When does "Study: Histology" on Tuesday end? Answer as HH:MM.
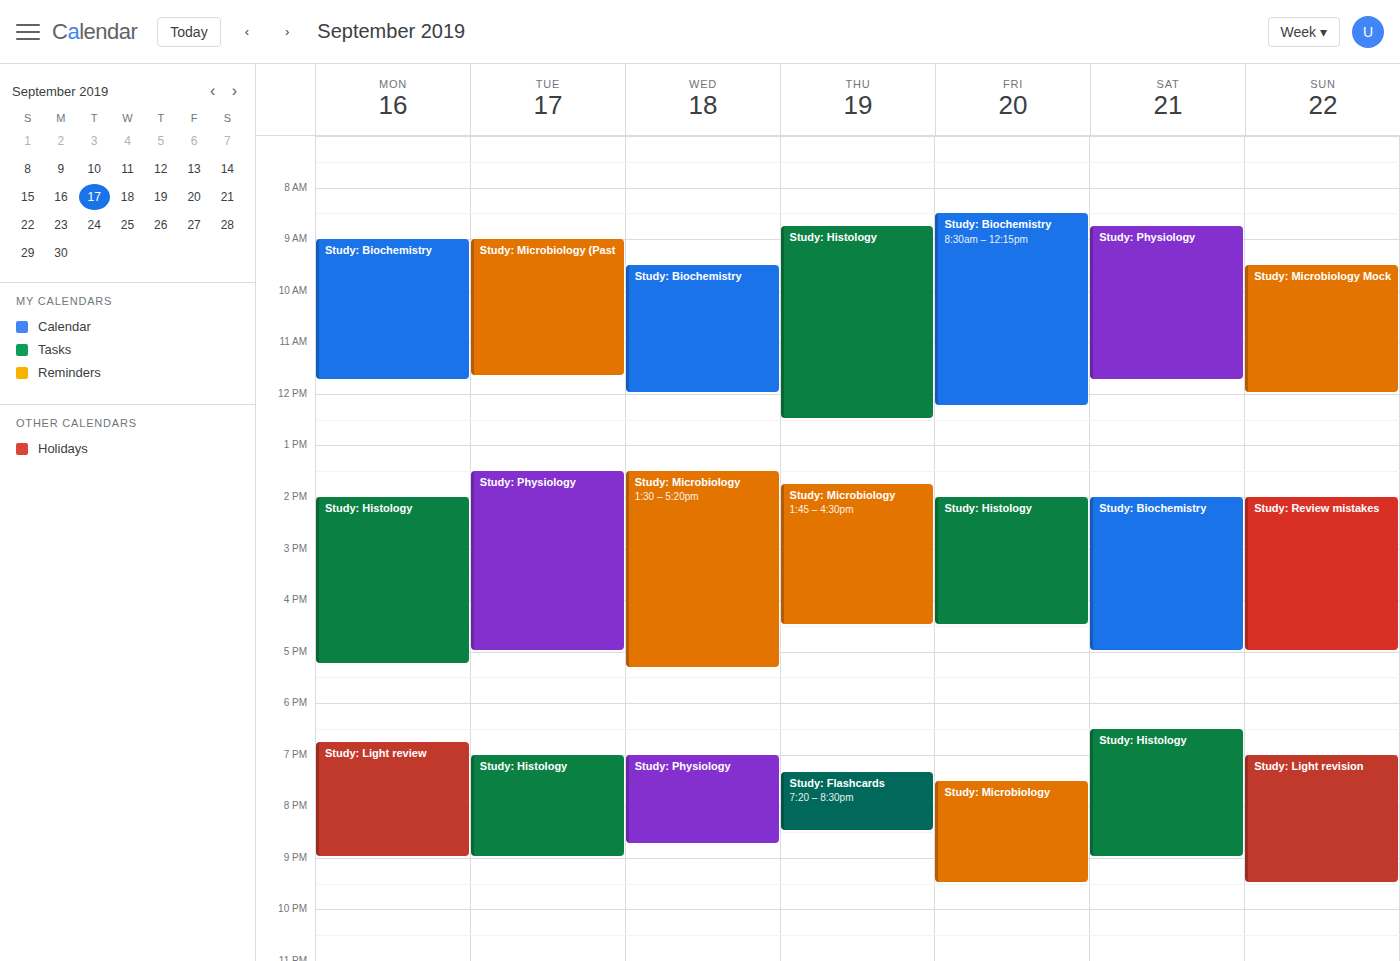
21:00